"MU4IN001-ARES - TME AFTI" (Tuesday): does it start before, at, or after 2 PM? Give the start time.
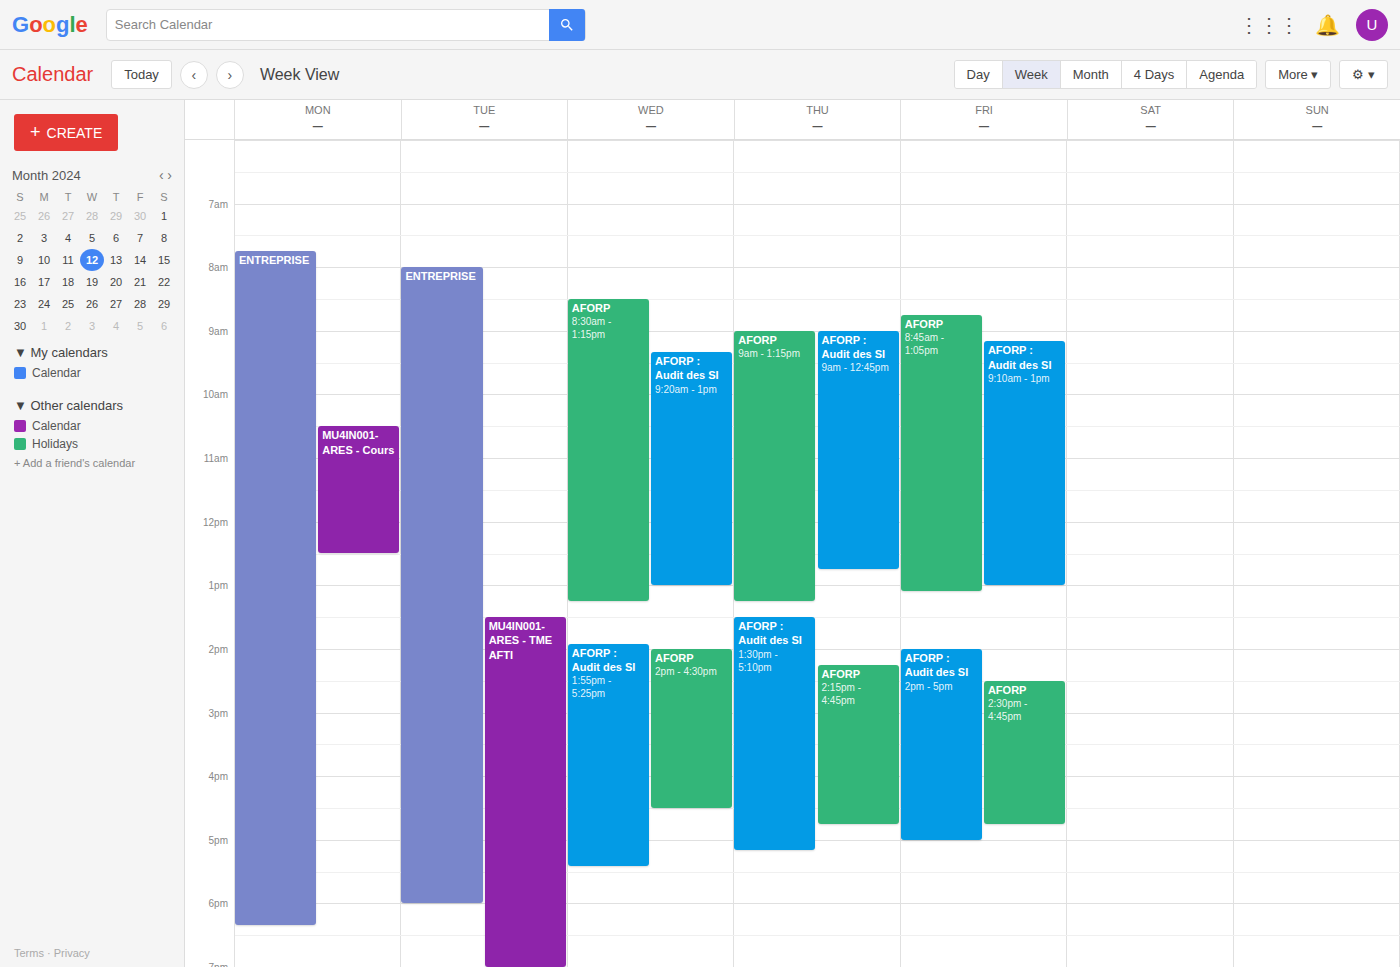
1:30 PM -- before 2 PM, 30 minutes above the 2 PM line.